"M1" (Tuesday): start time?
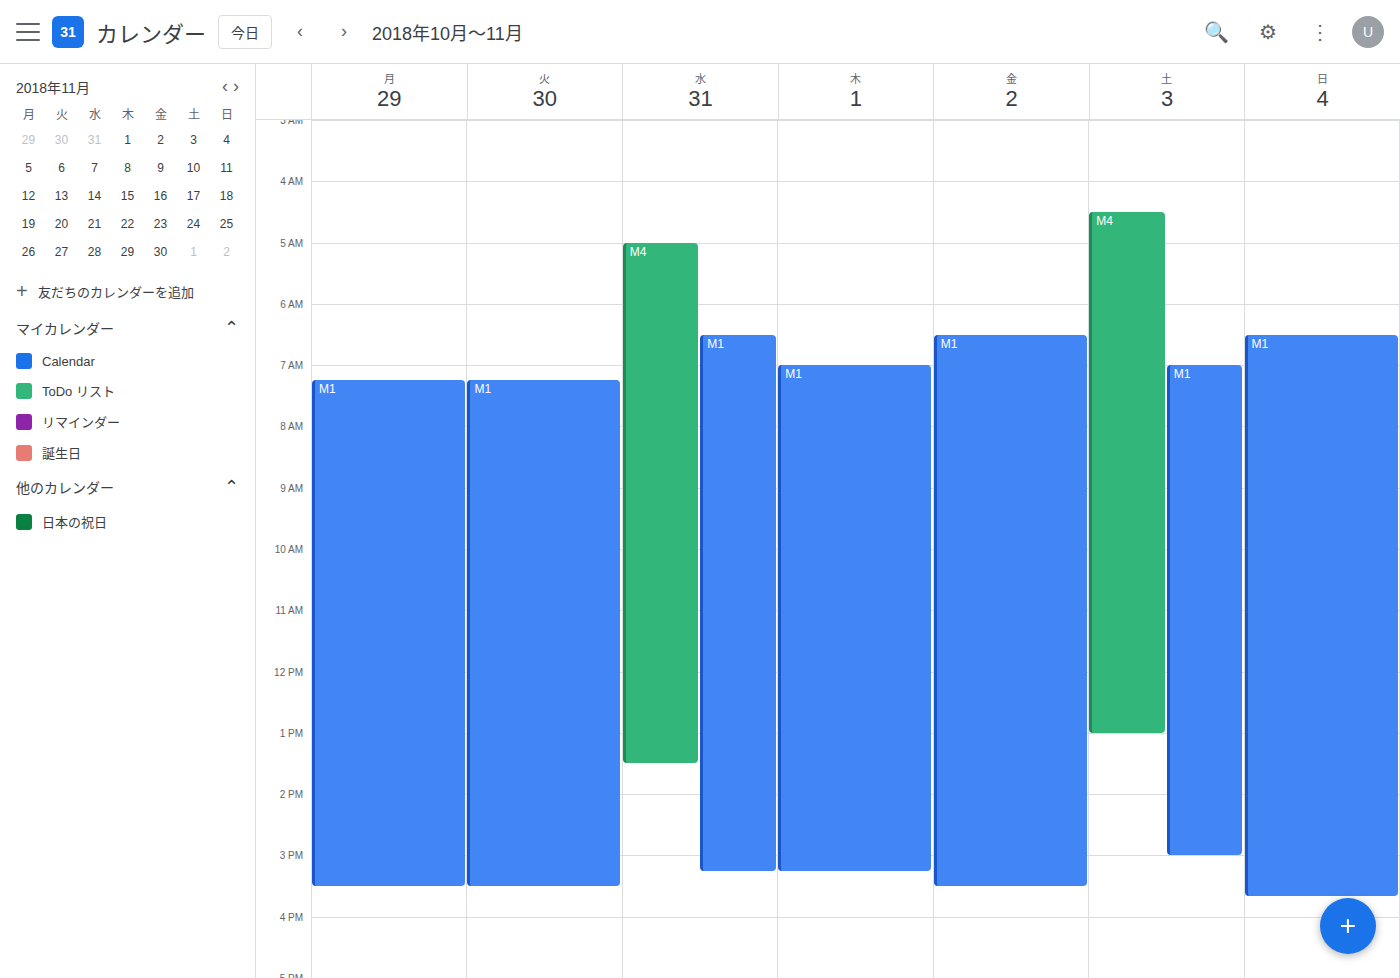
7:15 AM